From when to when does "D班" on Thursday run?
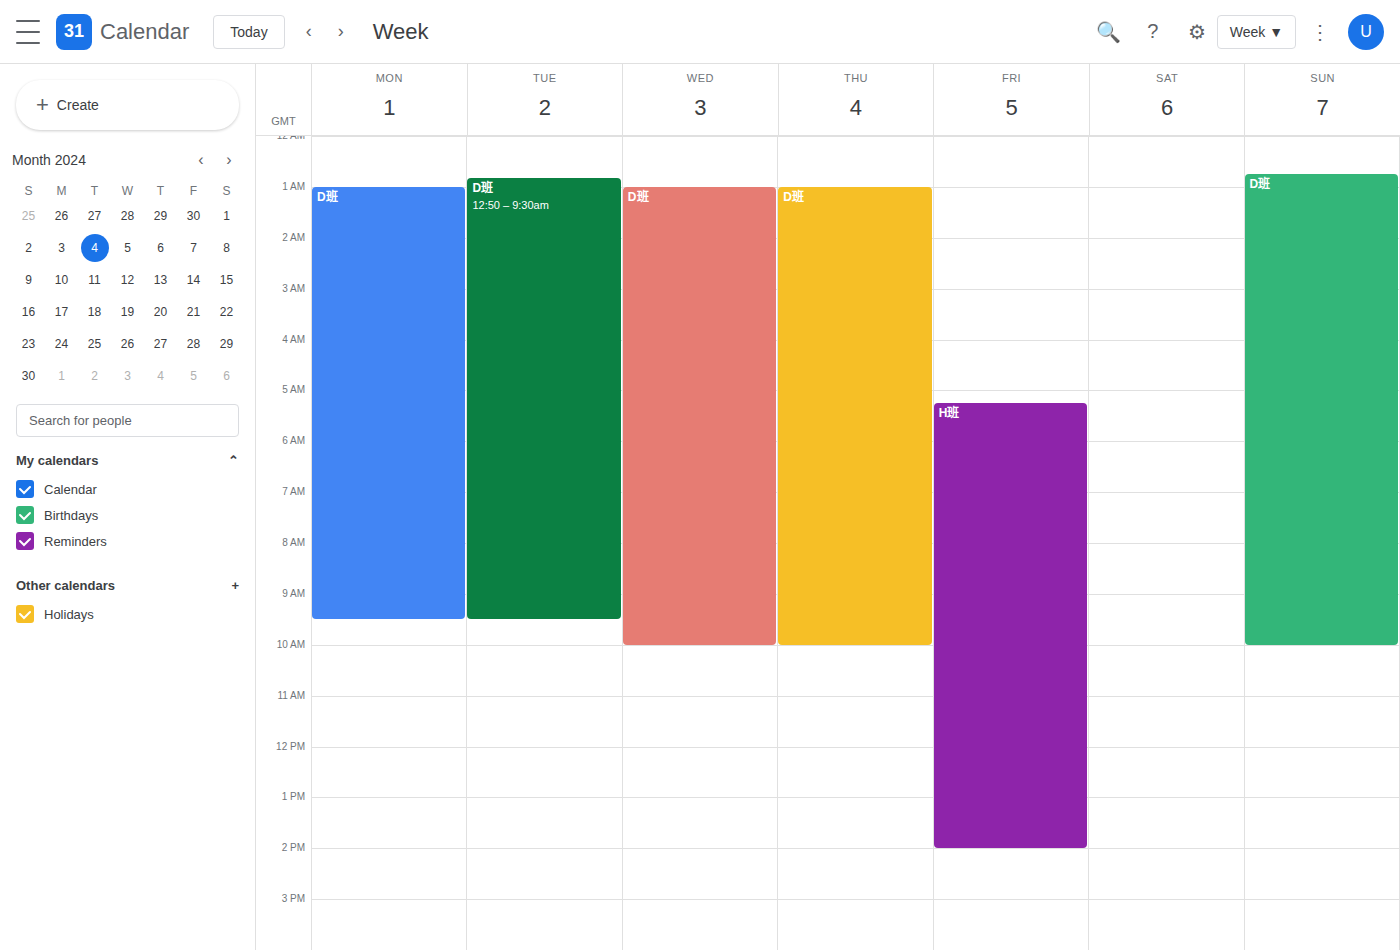
1:00 AM to 10:00 AM